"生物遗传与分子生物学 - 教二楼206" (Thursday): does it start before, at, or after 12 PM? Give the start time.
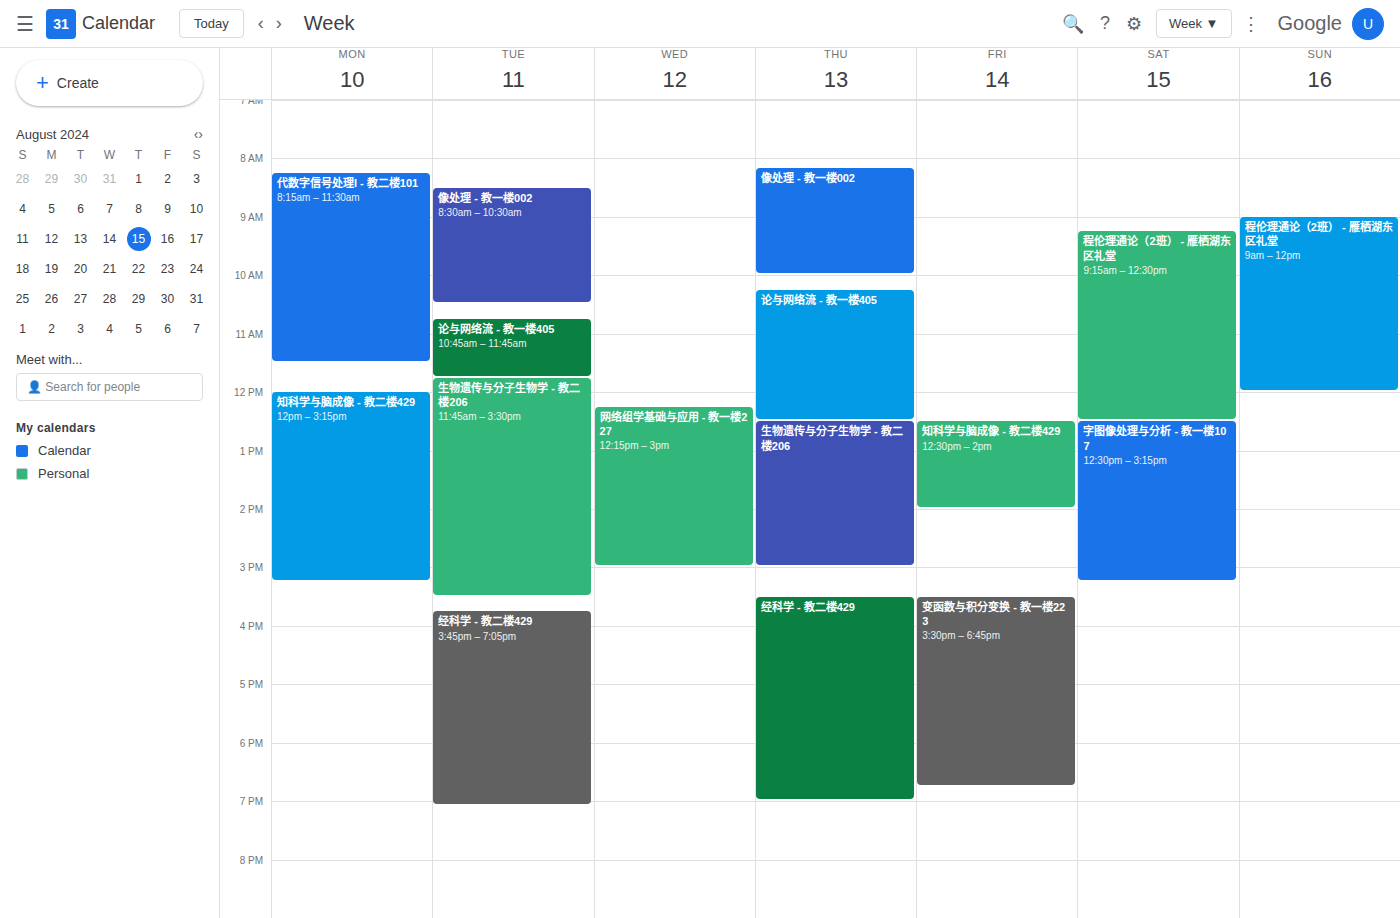
12:30 PM -- after 12 PM, 30 minutes below the 12 PM line.